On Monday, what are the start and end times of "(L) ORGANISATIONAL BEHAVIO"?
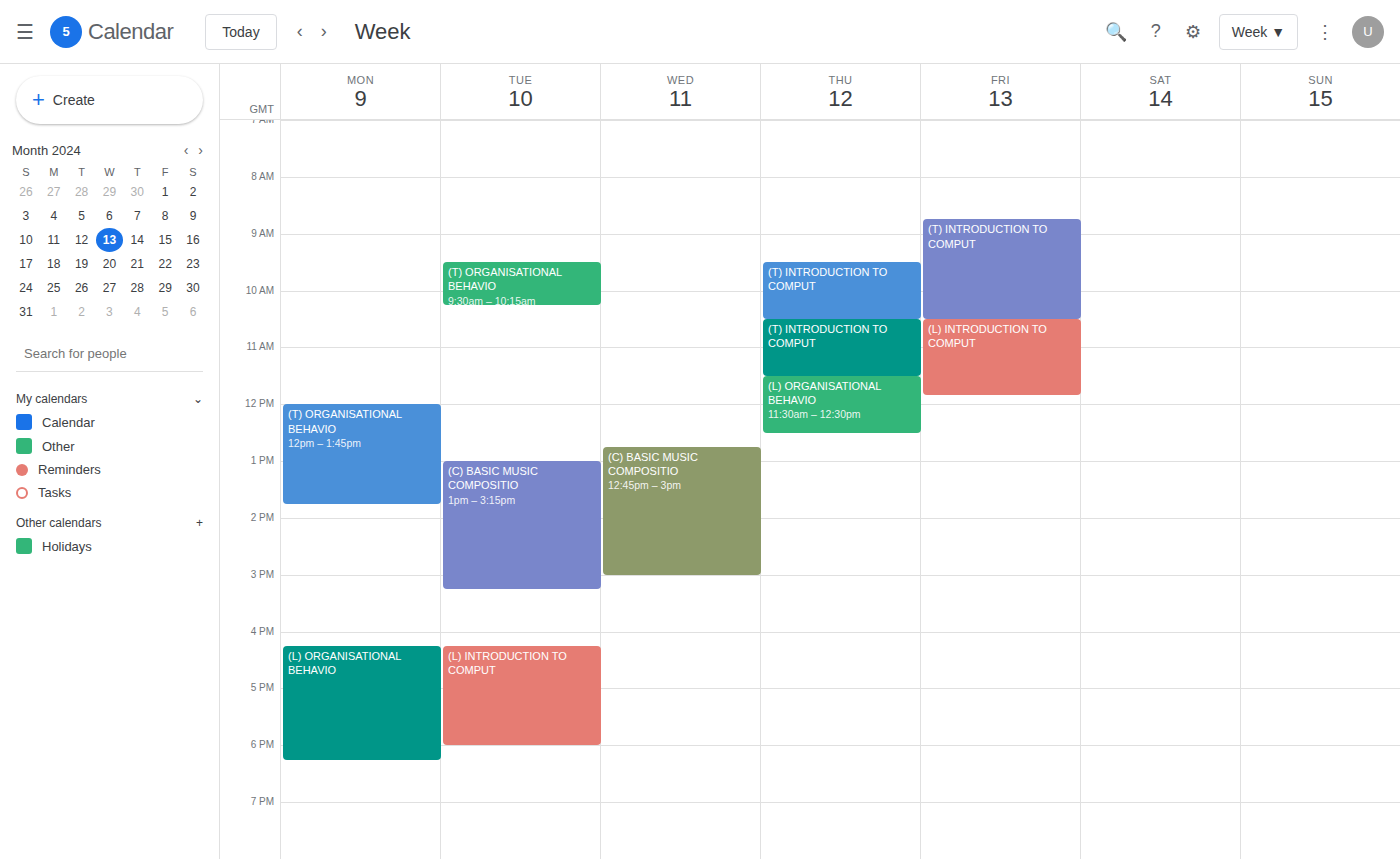
4:15 PM to 6:15 PM